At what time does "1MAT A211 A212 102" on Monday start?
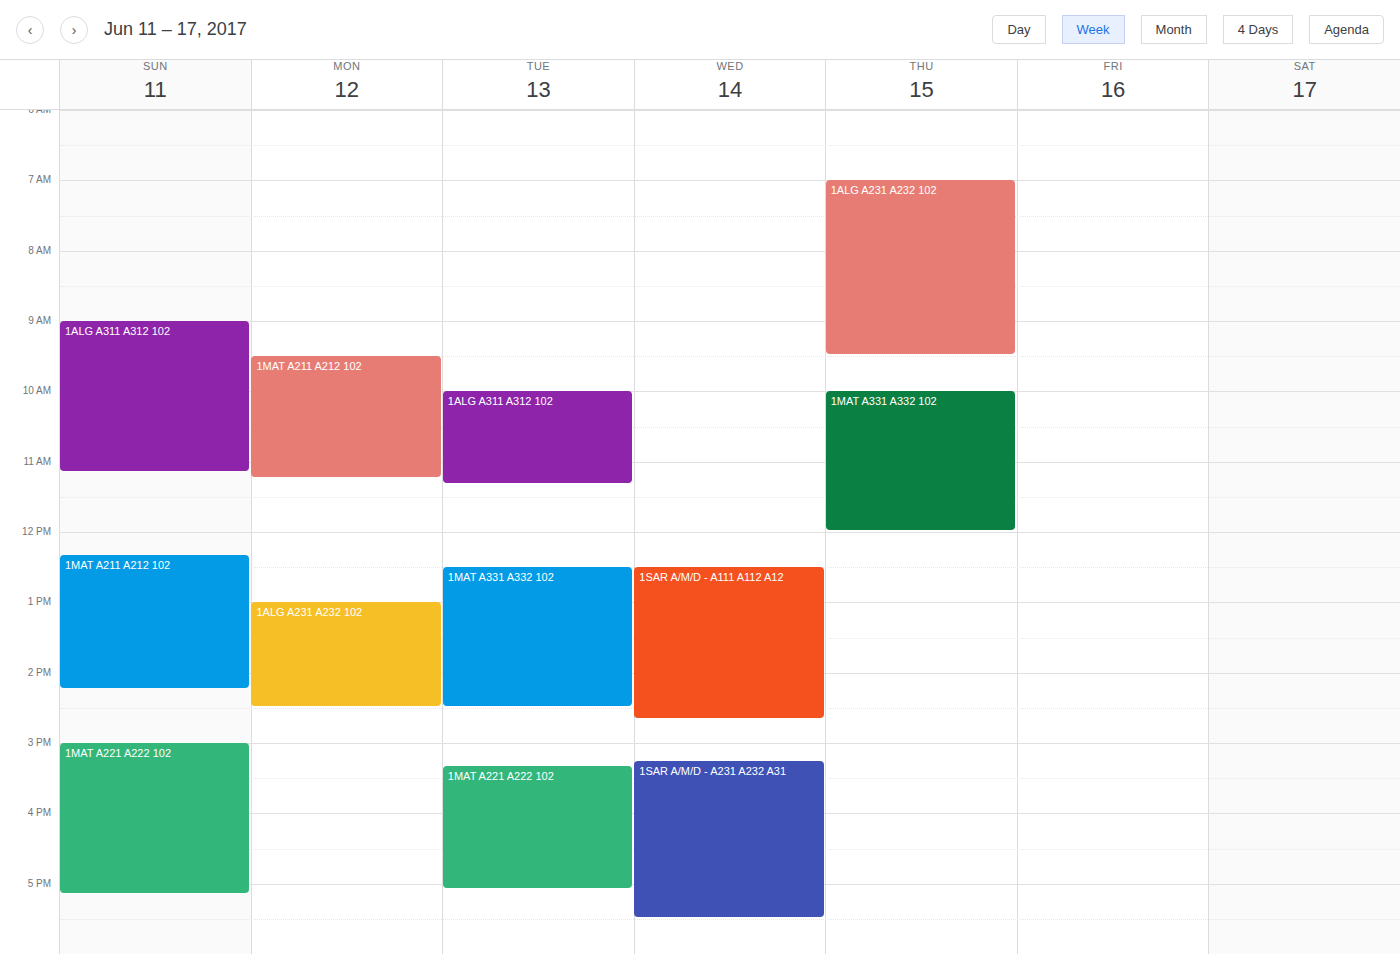
9:30 AM